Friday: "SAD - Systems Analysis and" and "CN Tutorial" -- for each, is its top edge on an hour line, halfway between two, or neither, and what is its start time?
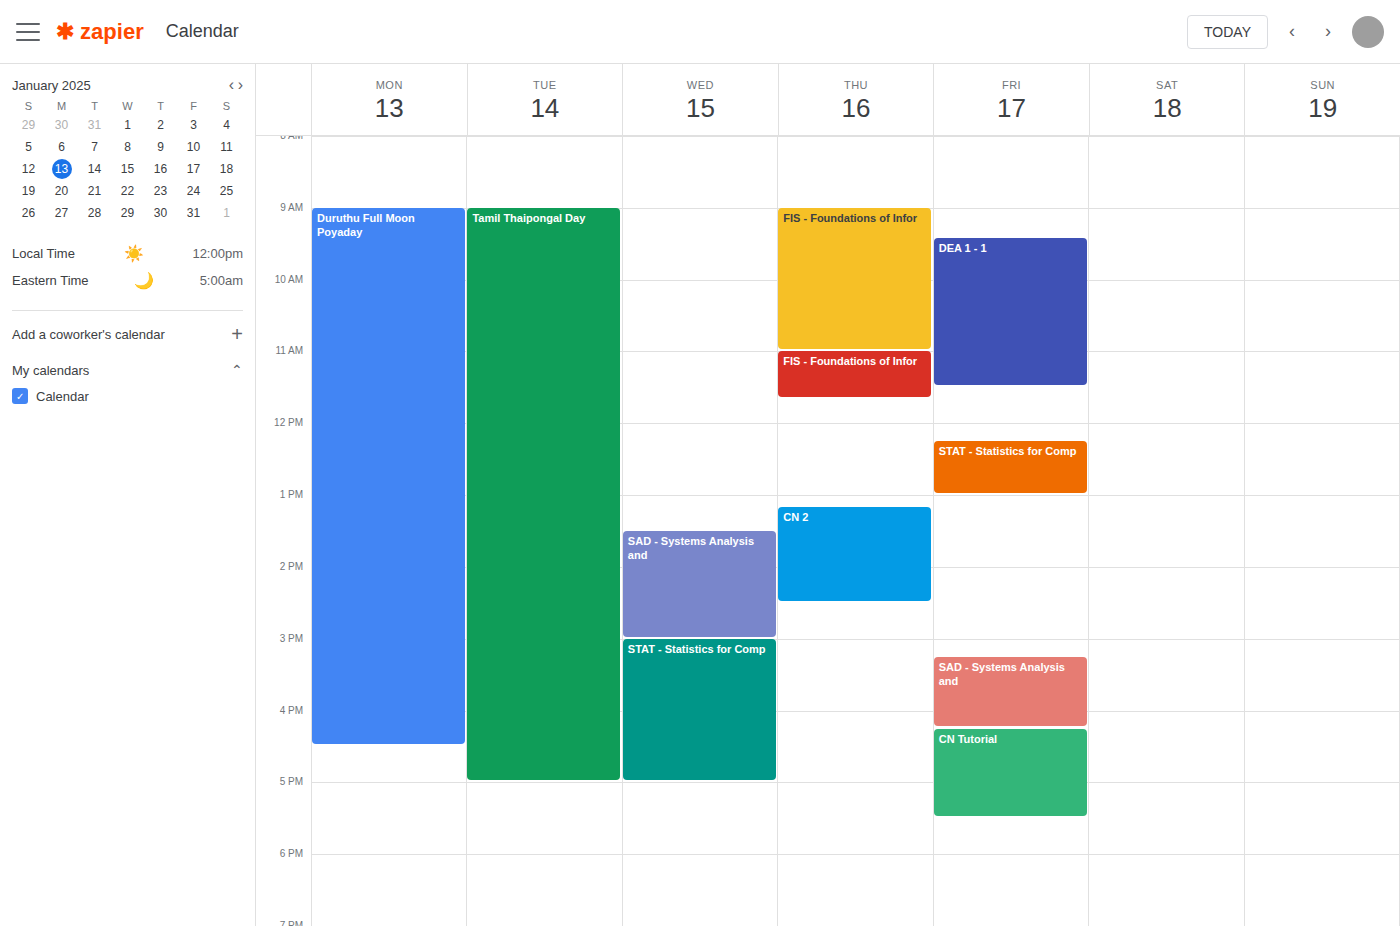
"SAD - Systems Analysis and": 3:15 PM, neither: a quarter of the way from the 3 PM line to the 4 PM line. "CN Tutorial": 4:15 PM, neither: a quarter of the way from the 4 PM line to the 5 PM line.